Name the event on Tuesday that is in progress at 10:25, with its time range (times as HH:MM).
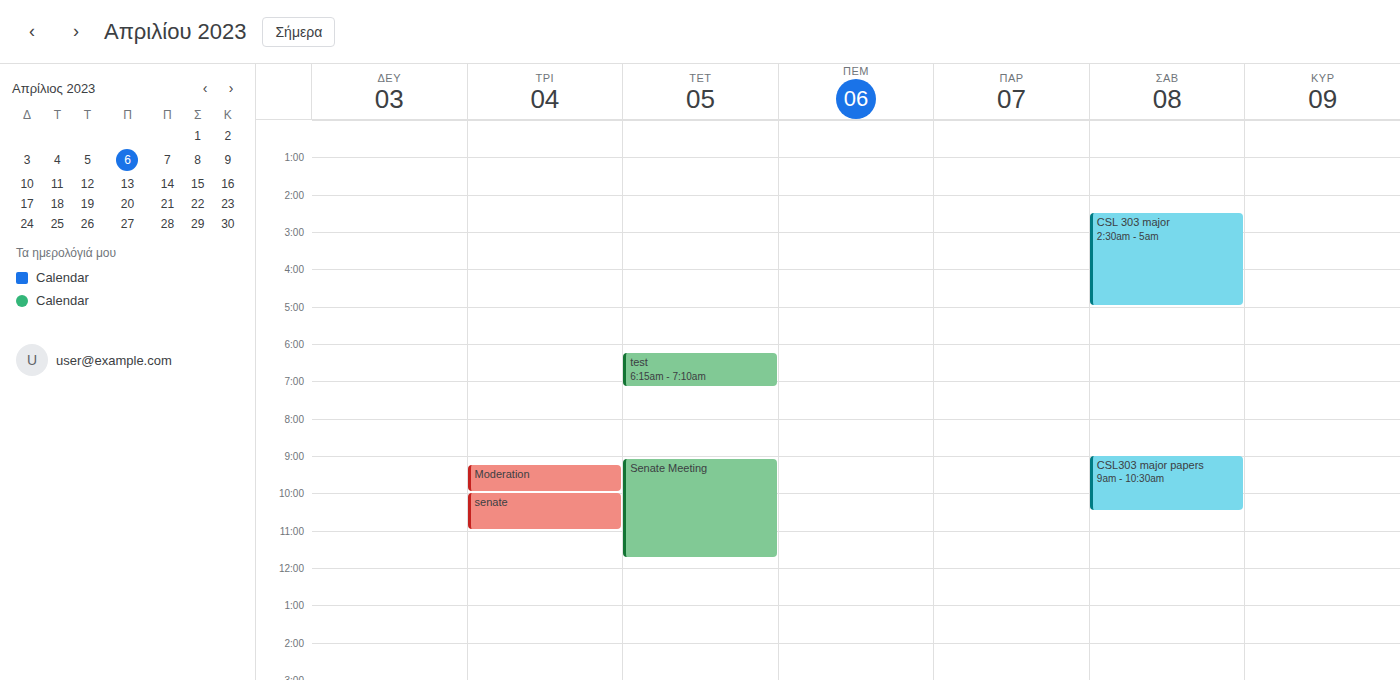
"senate", 10:00 to 11:00